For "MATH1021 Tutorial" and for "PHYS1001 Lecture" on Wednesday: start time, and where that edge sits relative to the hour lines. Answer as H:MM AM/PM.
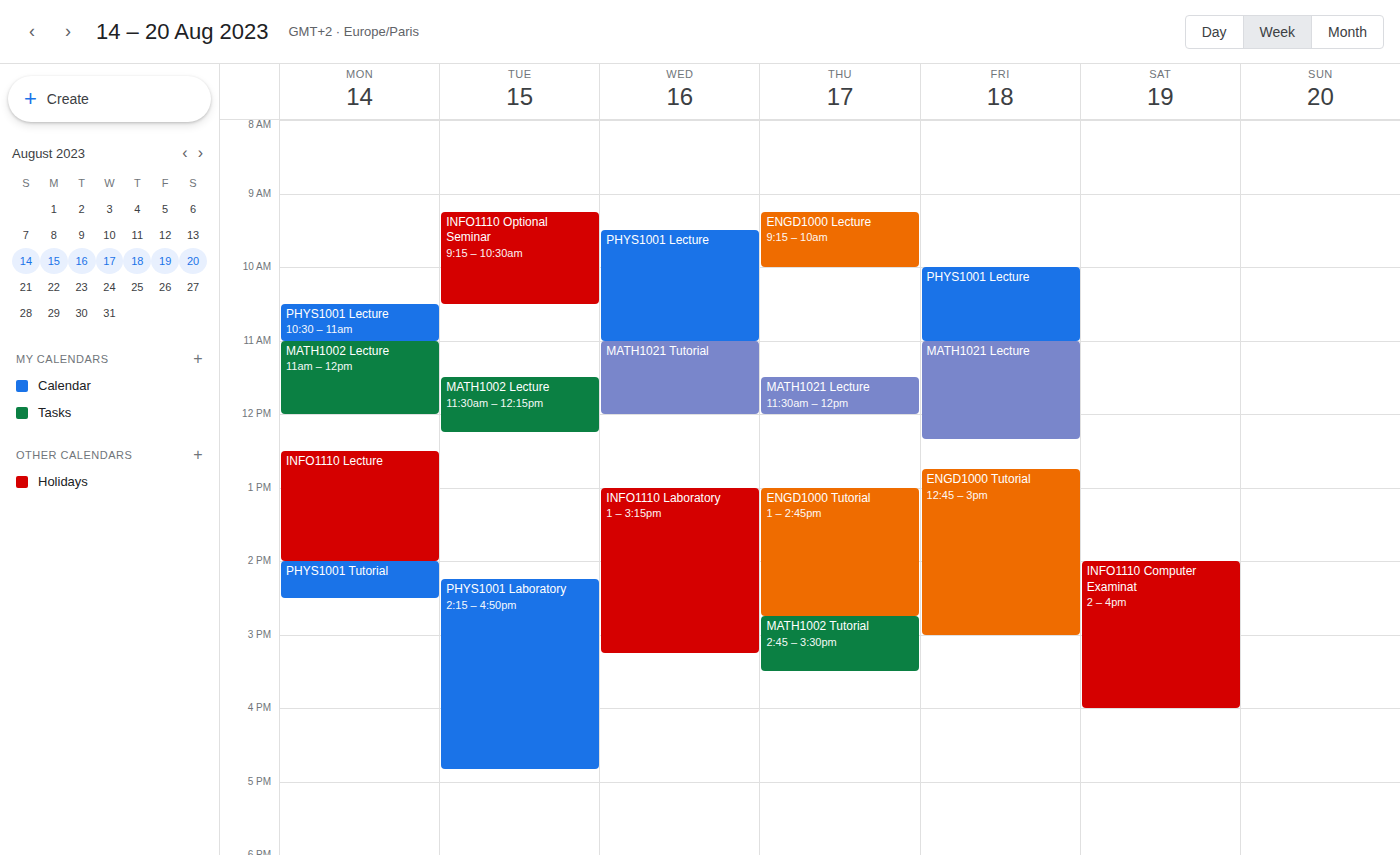
"MATH1021 Tutorial": 11:00 AM, exactly on the 11 AM line. "PHYS1001 Lecture": 9:30 AM, halfway between the 9 AM and 10 AM lines.